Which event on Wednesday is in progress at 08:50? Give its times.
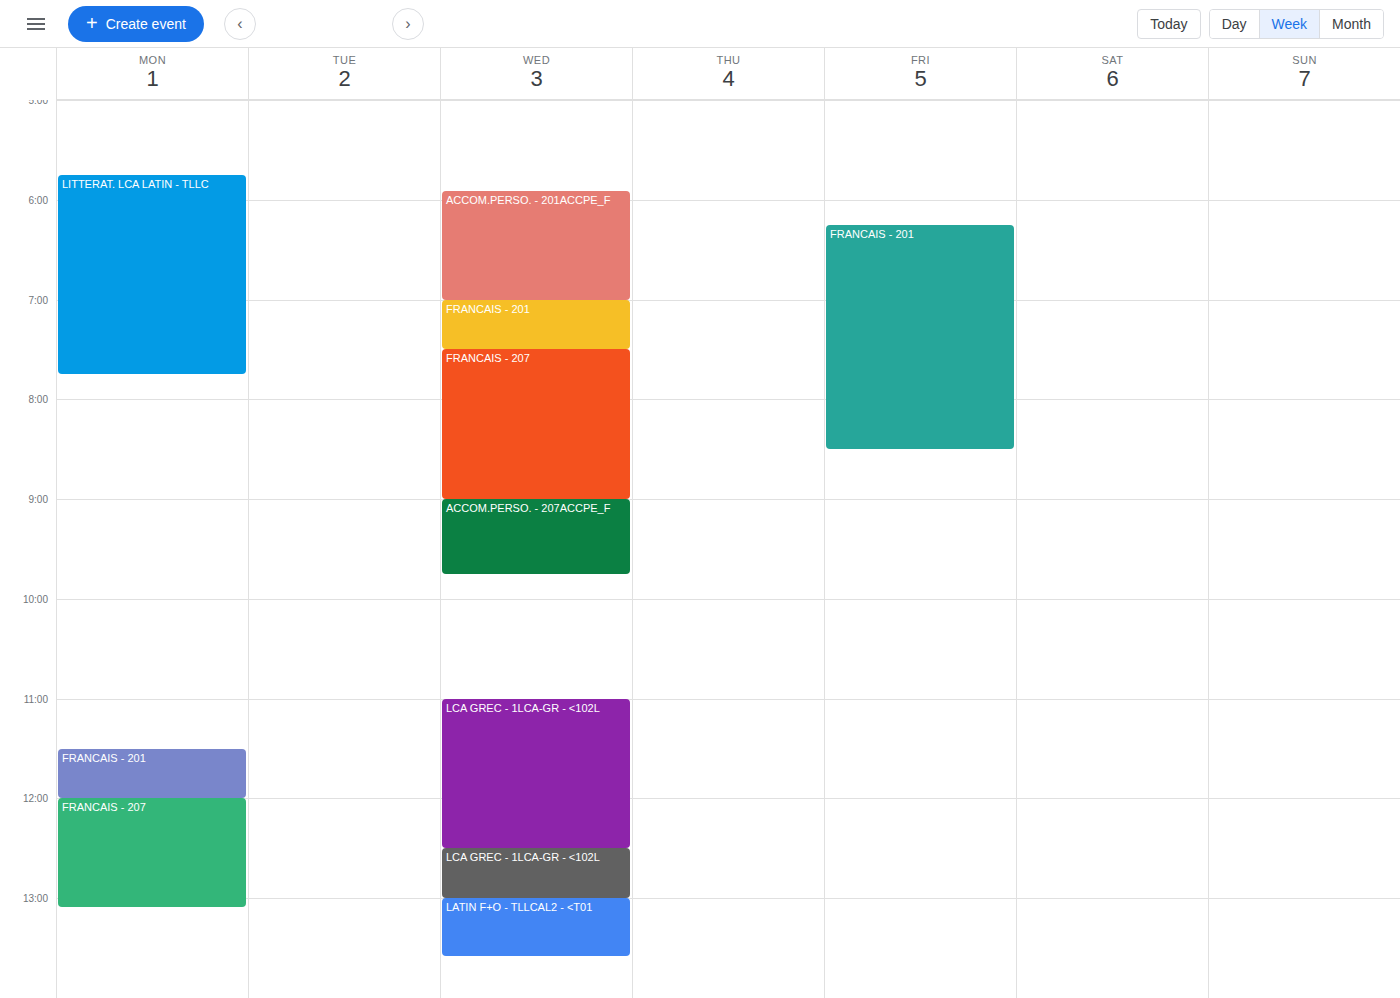
"FRANCAIS - 207", 07:30 to 09:00